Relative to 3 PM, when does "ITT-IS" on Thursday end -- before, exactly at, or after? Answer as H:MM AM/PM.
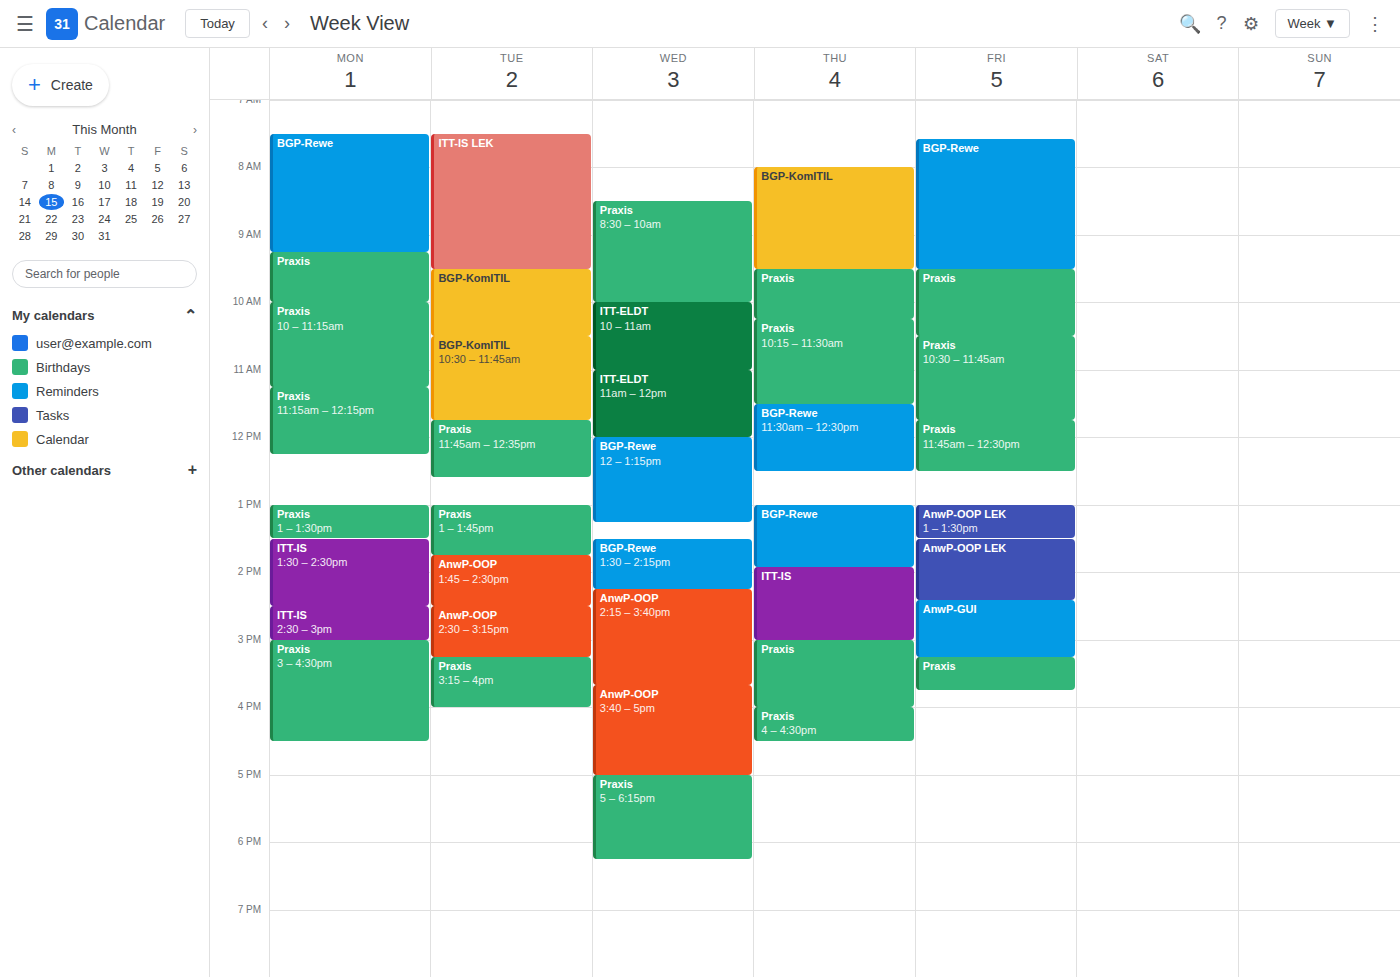
3:00 PM -- exactly at 3 PM, on the 3 PM line.